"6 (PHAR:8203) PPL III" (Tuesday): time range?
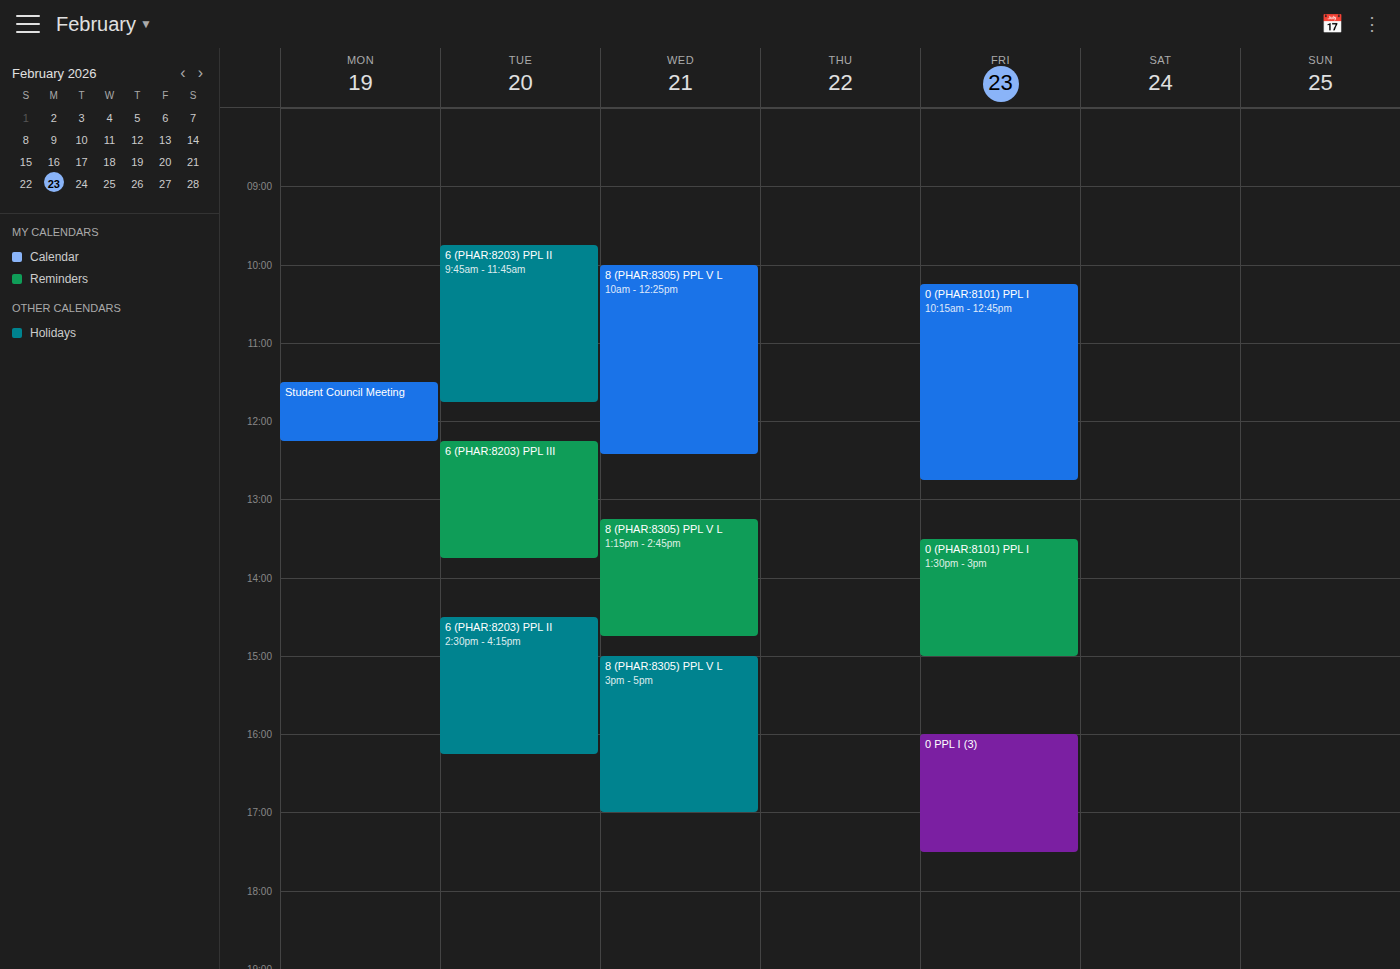
12:15 PM to 1:45 PM